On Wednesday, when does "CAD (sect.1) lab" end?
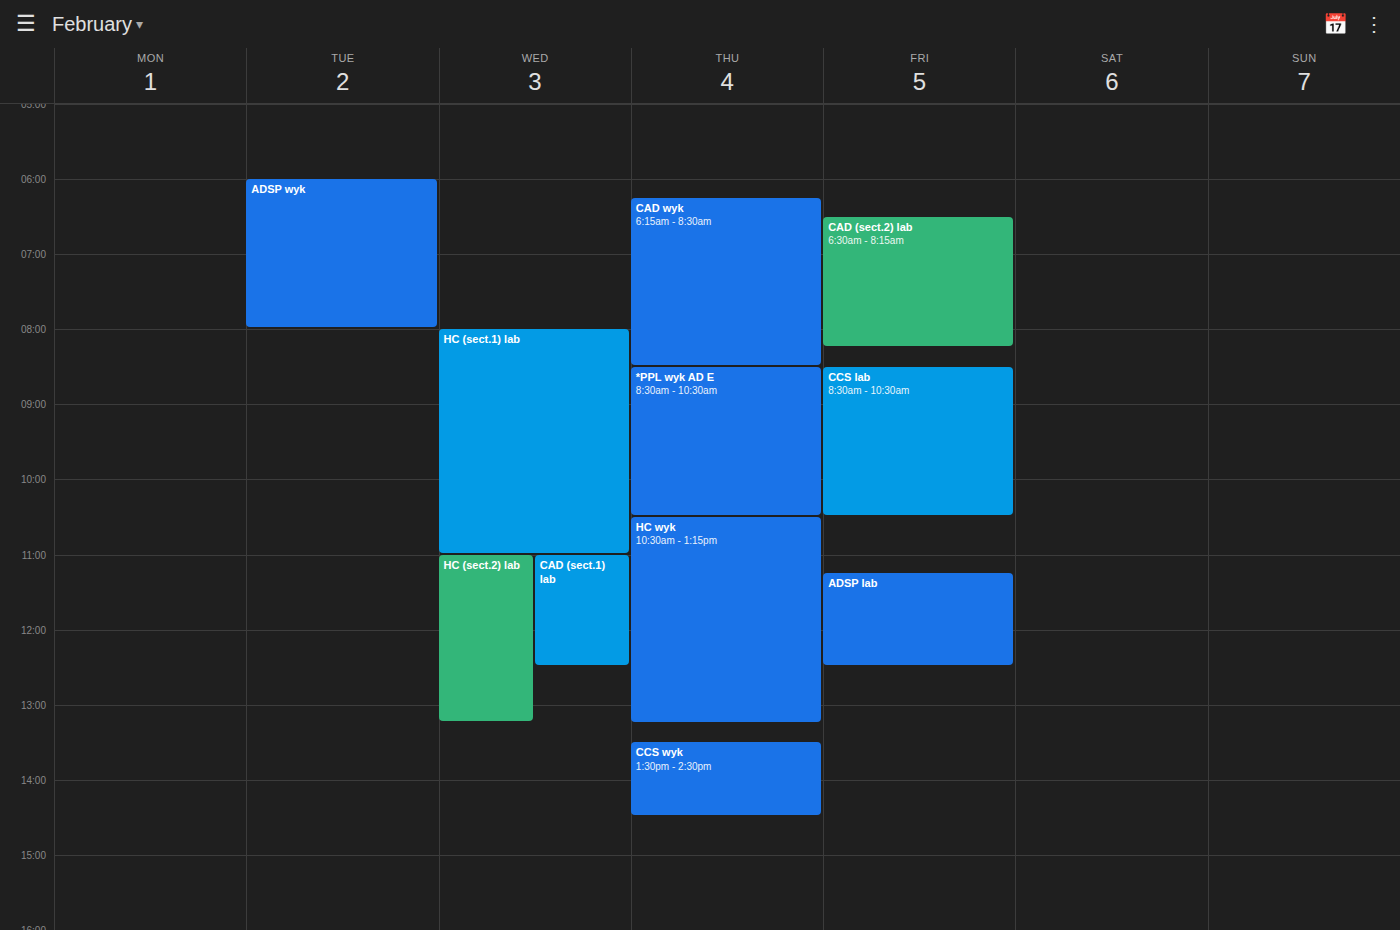
12:30 PM